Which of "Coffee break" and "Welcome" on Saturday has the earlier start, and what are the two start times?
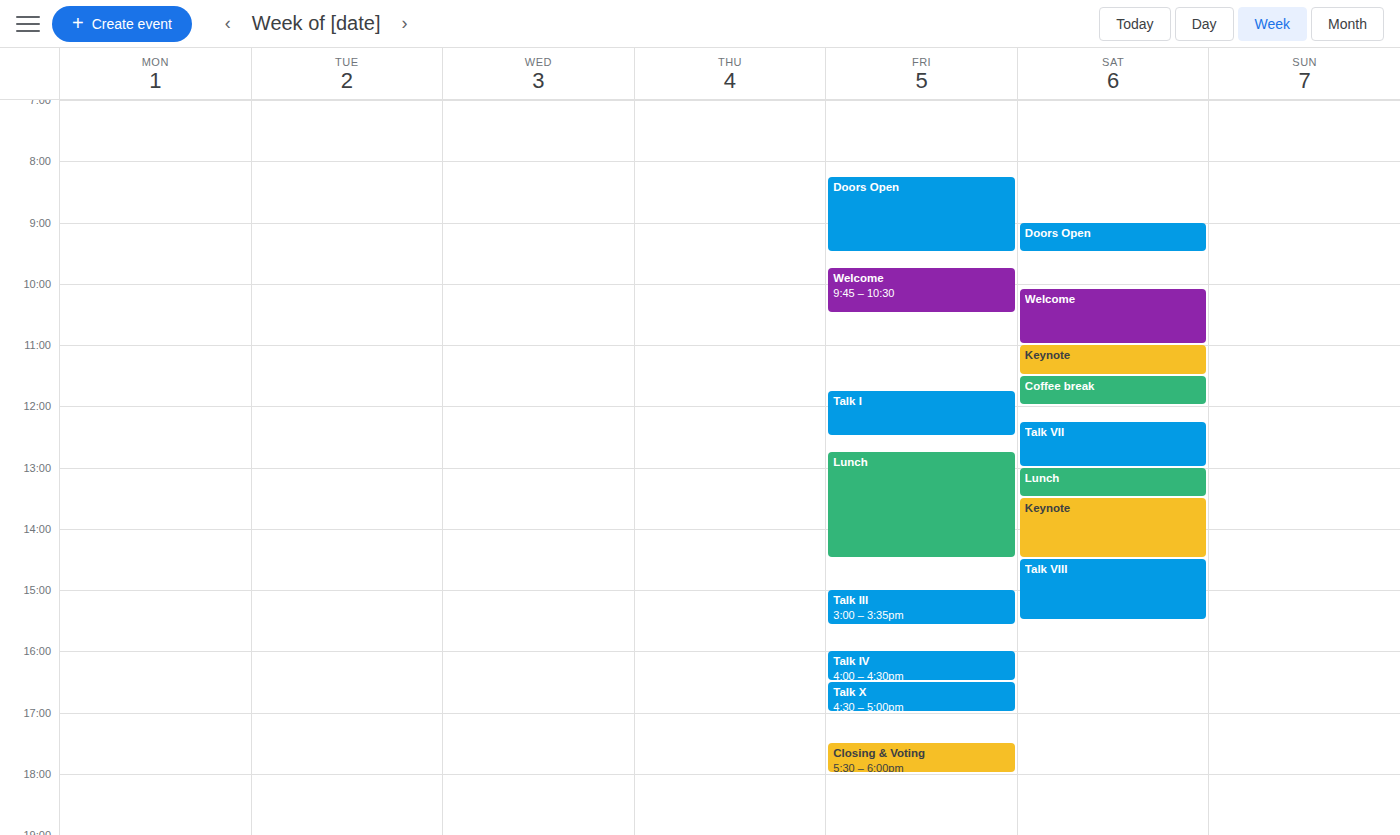
"Welcome" 10:05 AM; "Coffee break" 11:30 AM.